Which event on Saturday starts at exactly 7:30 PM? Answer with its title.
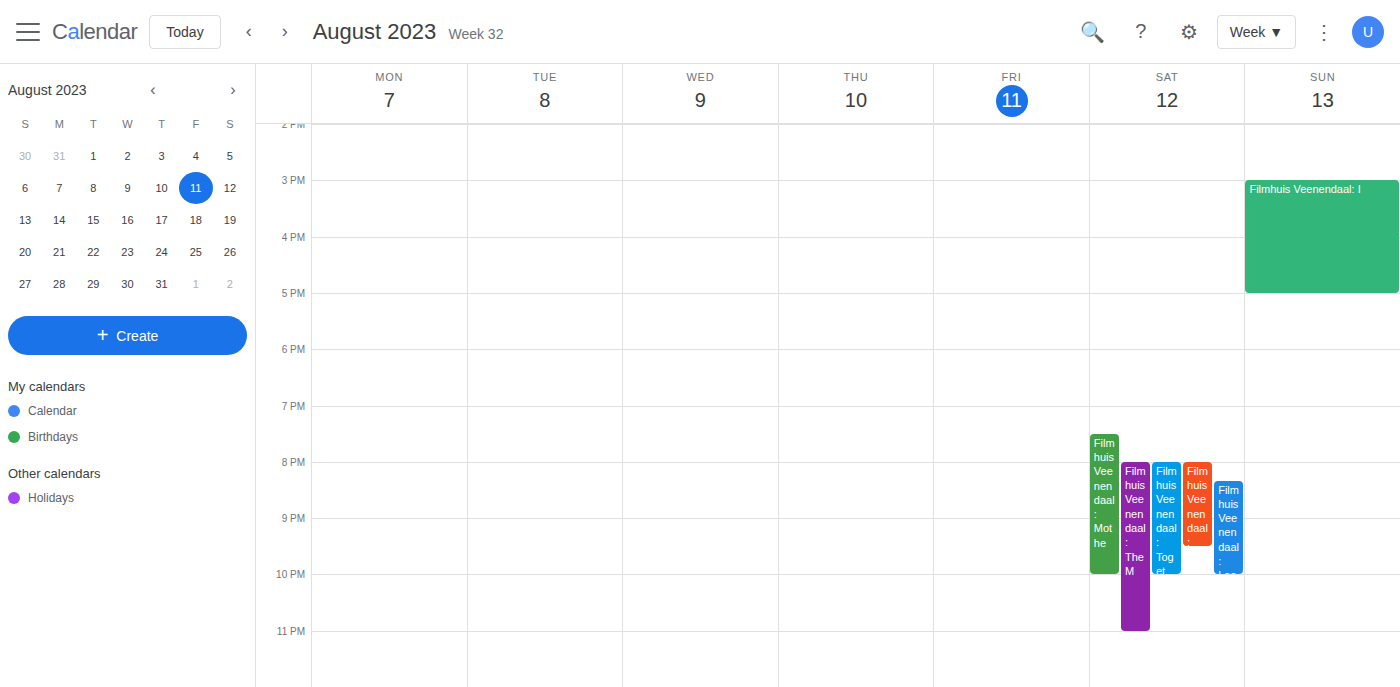
"Filmhuis Veenendaal: Mothe"